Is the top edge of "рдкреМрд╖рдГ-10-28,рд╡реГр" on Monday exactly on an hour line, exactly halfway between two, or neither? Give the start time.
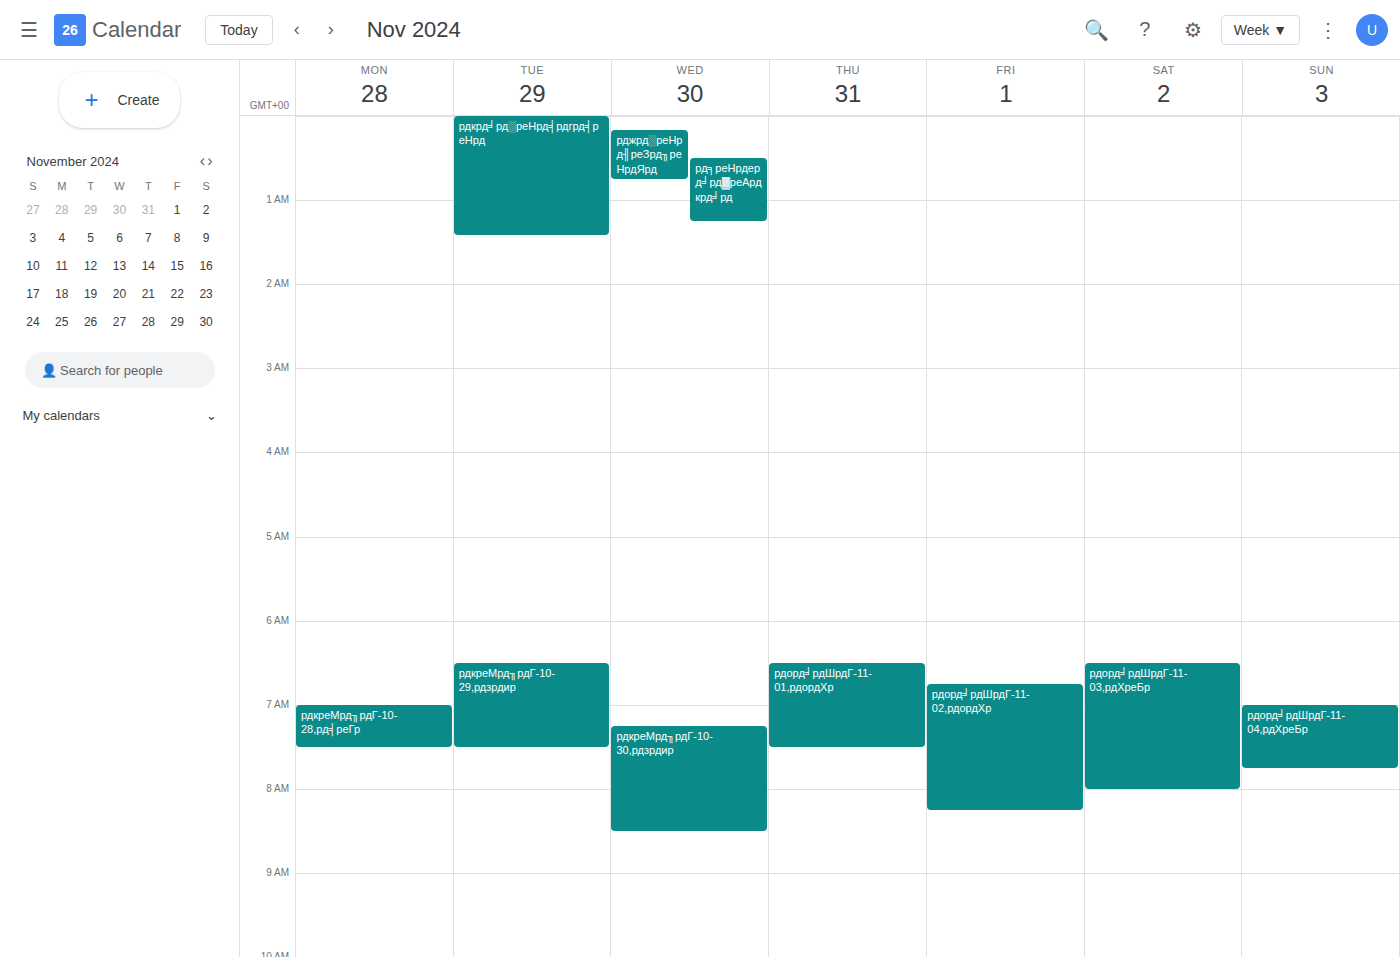
7:00 AM -- exactly on the 7 AM line.